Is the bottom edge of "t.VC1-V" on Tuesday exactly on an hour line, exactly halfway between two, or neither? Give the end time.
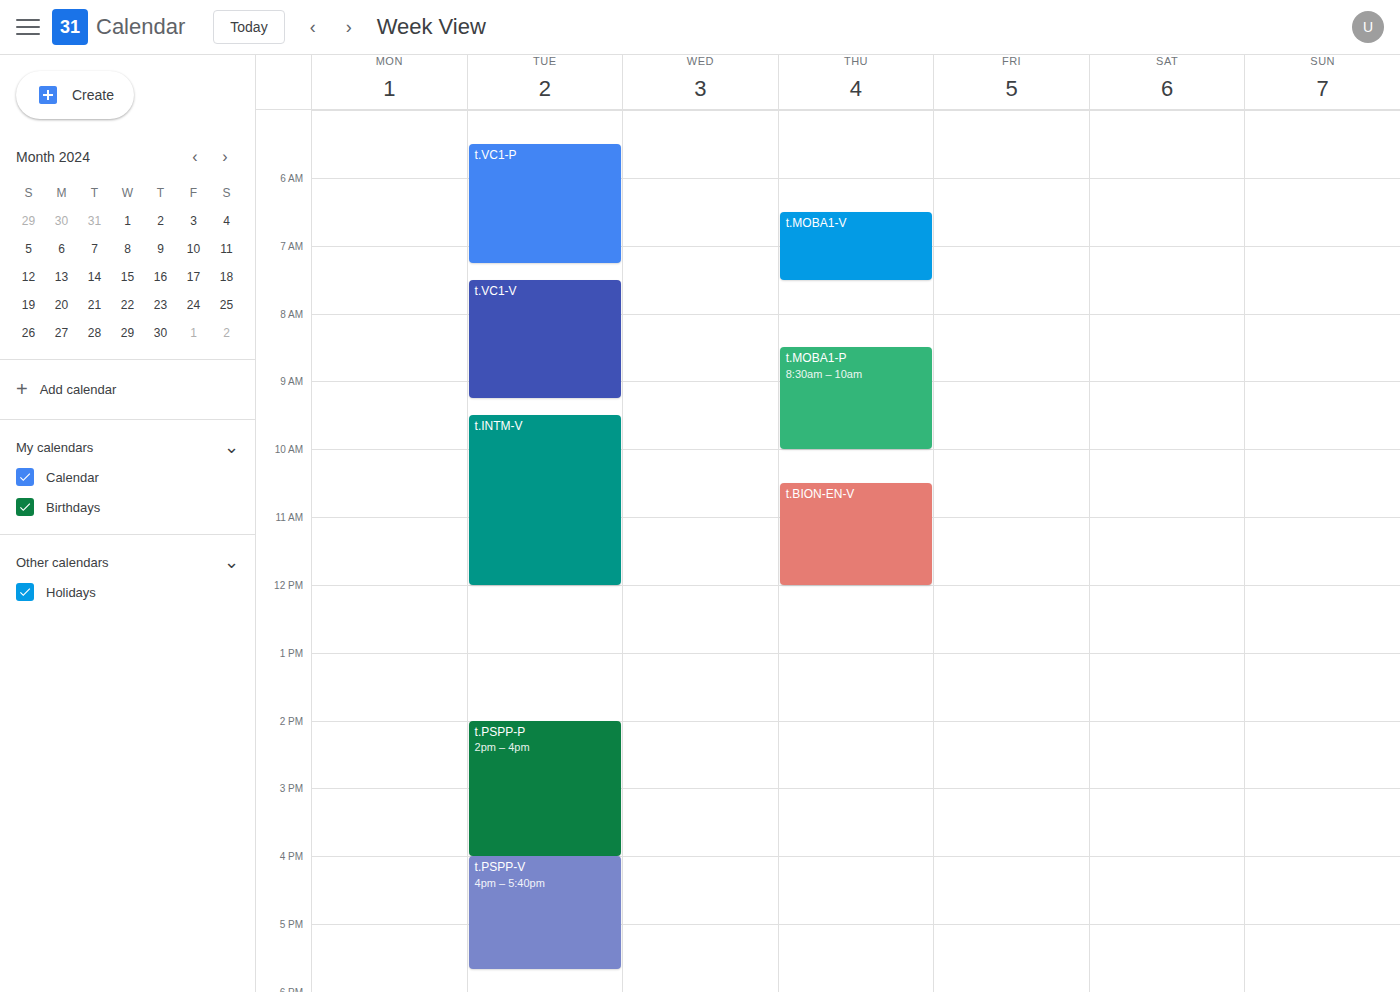
9:15 AM -- neither: a quarter of the way from the 9 AM line to the 10 AM line.